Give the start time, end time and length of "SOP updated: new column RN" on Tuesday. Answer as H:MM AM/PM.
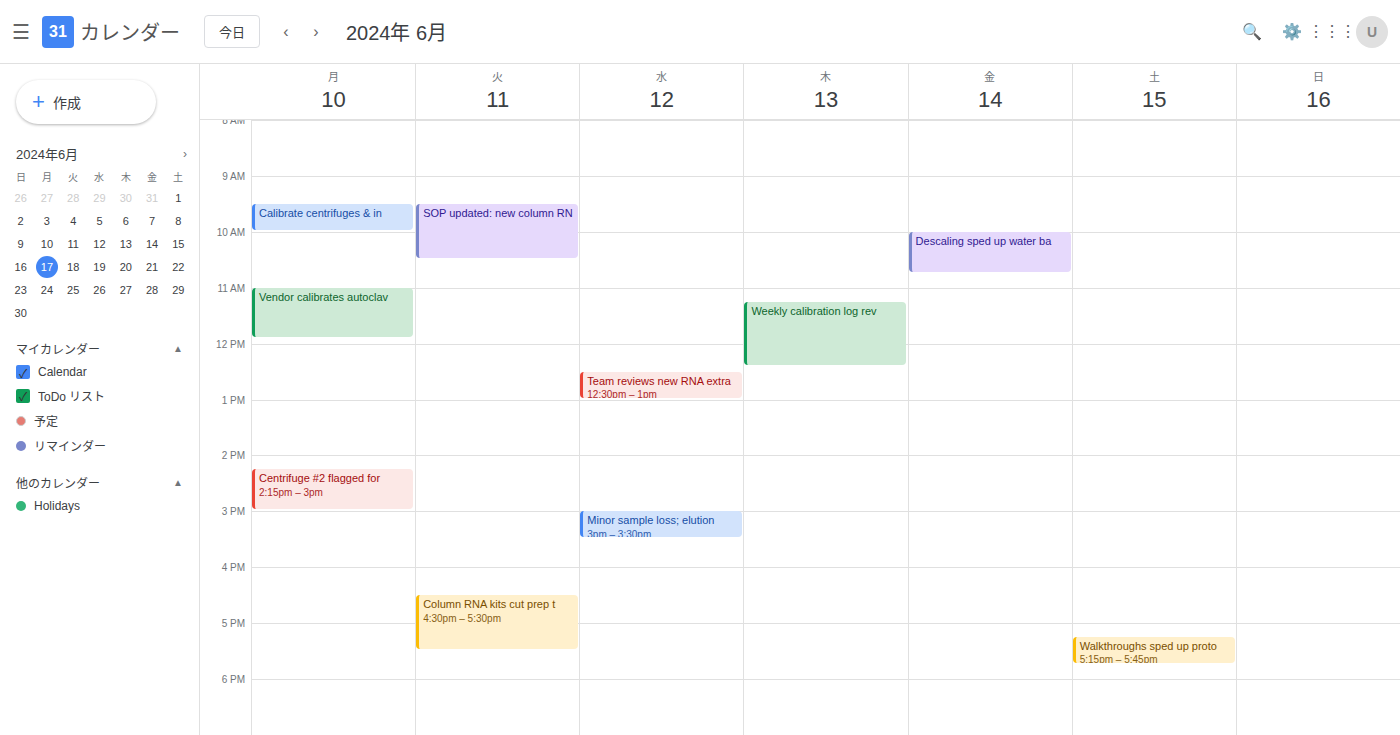
9:30 AM to 10:30 AM, 1 hour